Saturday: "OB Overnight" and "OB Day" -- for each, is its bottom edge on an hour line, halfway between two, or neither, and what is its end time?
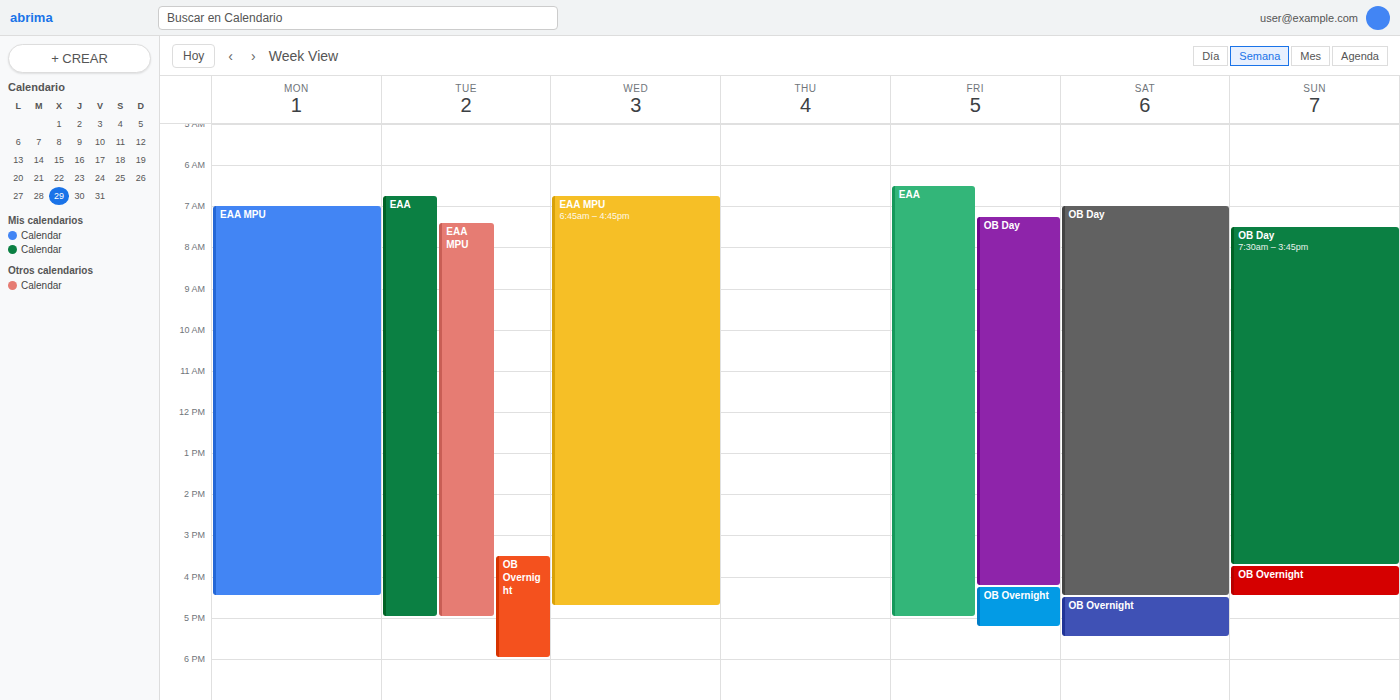
"OB Overnight": 5:30 PM, halfway between the 5 PM and 6 PM lines. "OB Day": 4:30 PM, halfway between the 4 PM and 5 PM lines.